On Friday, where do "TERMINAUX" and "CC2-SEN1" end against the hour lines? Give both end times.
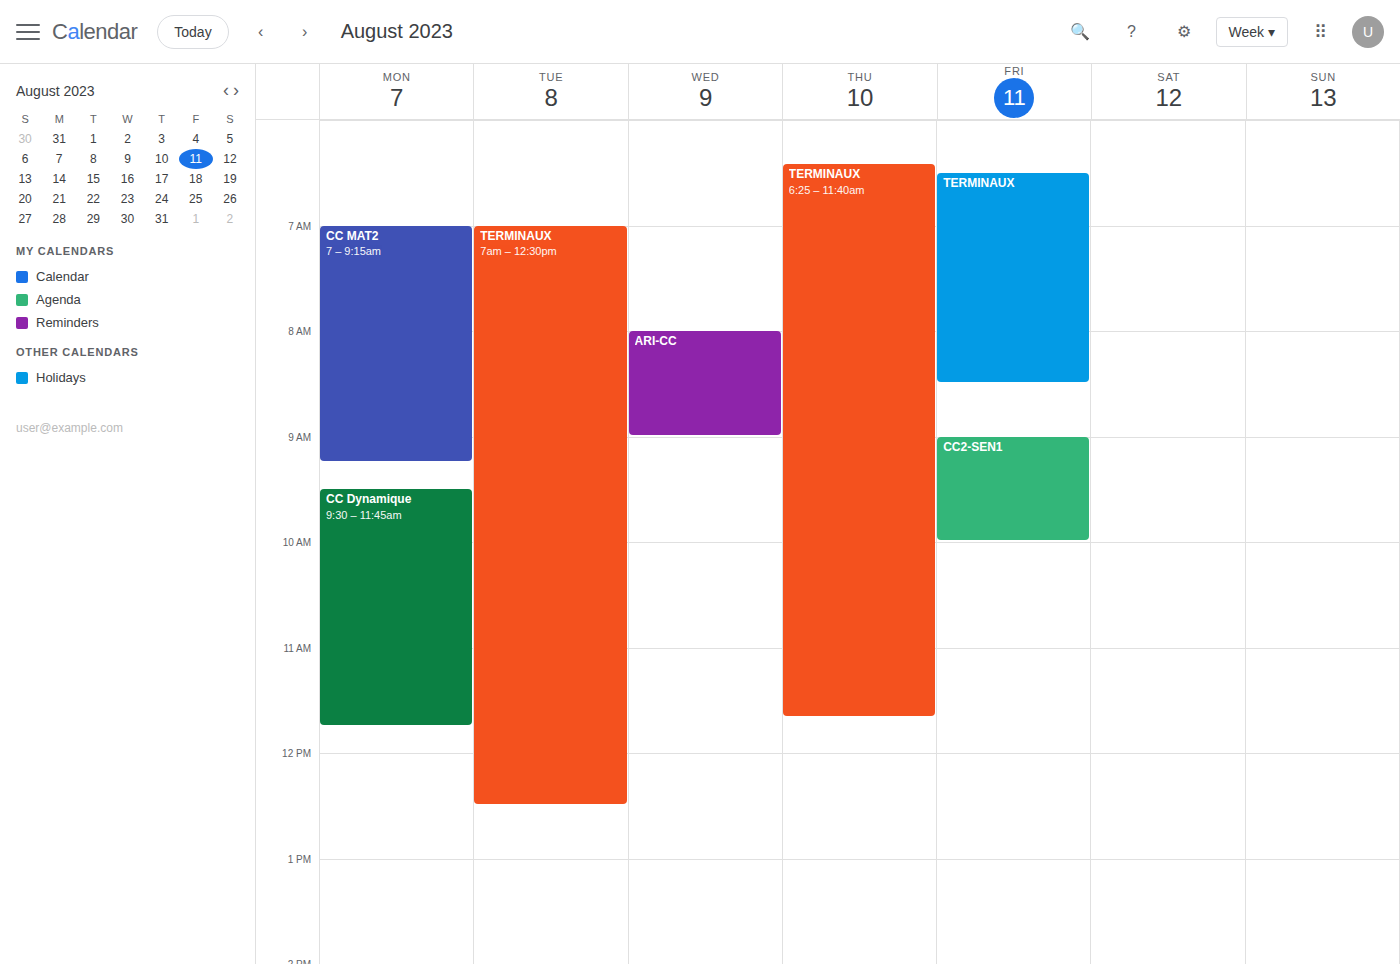
"TERMINAUX": 8:30 AM, halfway between the 8 AM and 9 AM lines. "CC2-SEN1": 10:00 AM, exactly on the 10 AM line.